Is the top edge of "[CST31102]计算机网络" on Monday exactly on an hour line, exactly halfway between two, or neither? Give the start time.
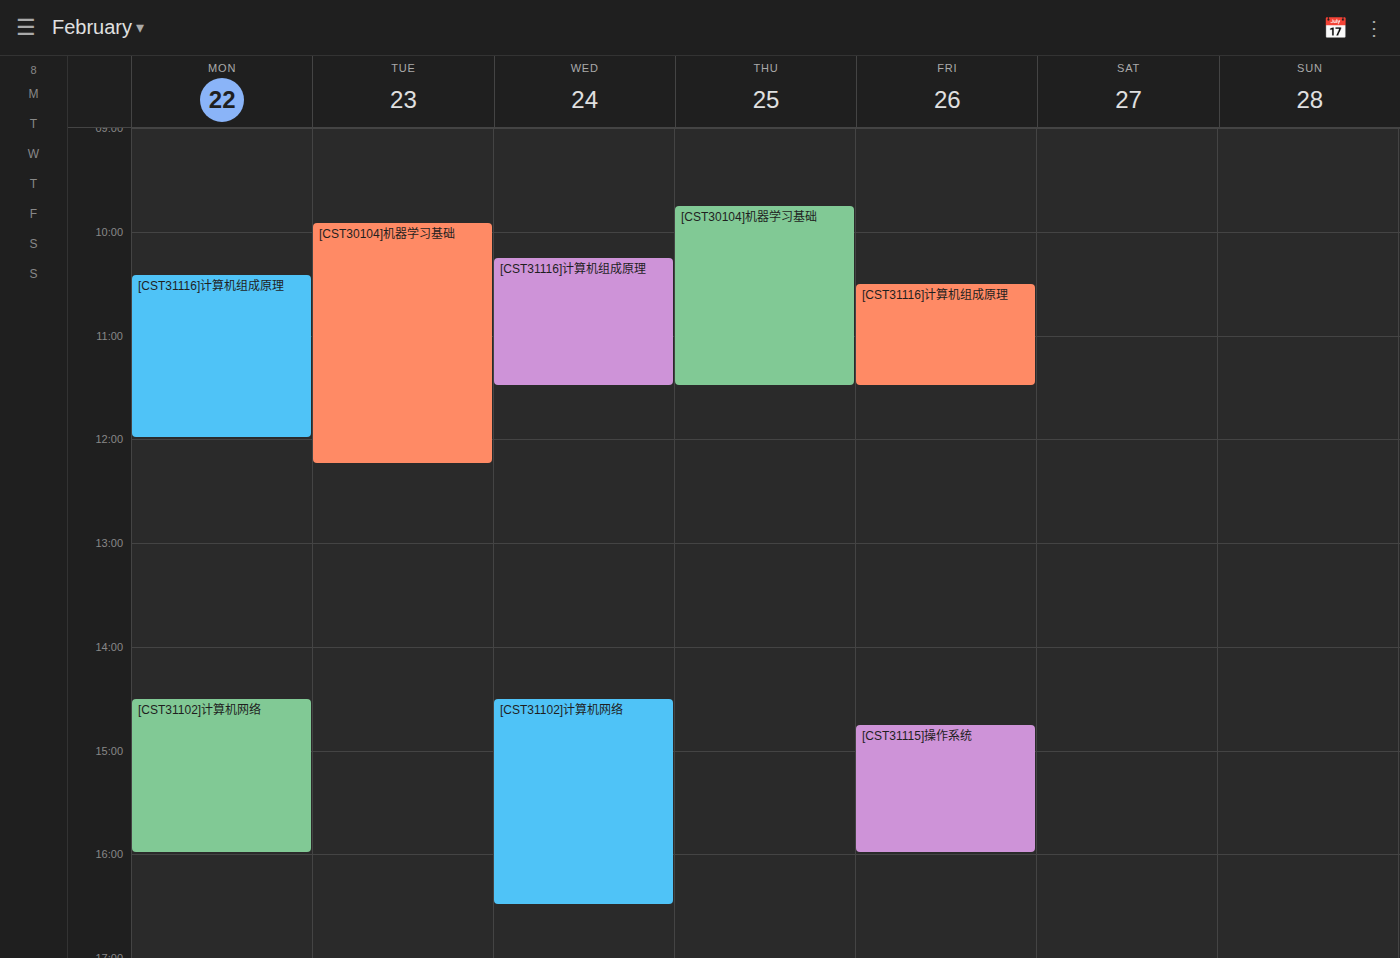
2:30 PM -- halfway between the 2 PM and 3 PM lines.